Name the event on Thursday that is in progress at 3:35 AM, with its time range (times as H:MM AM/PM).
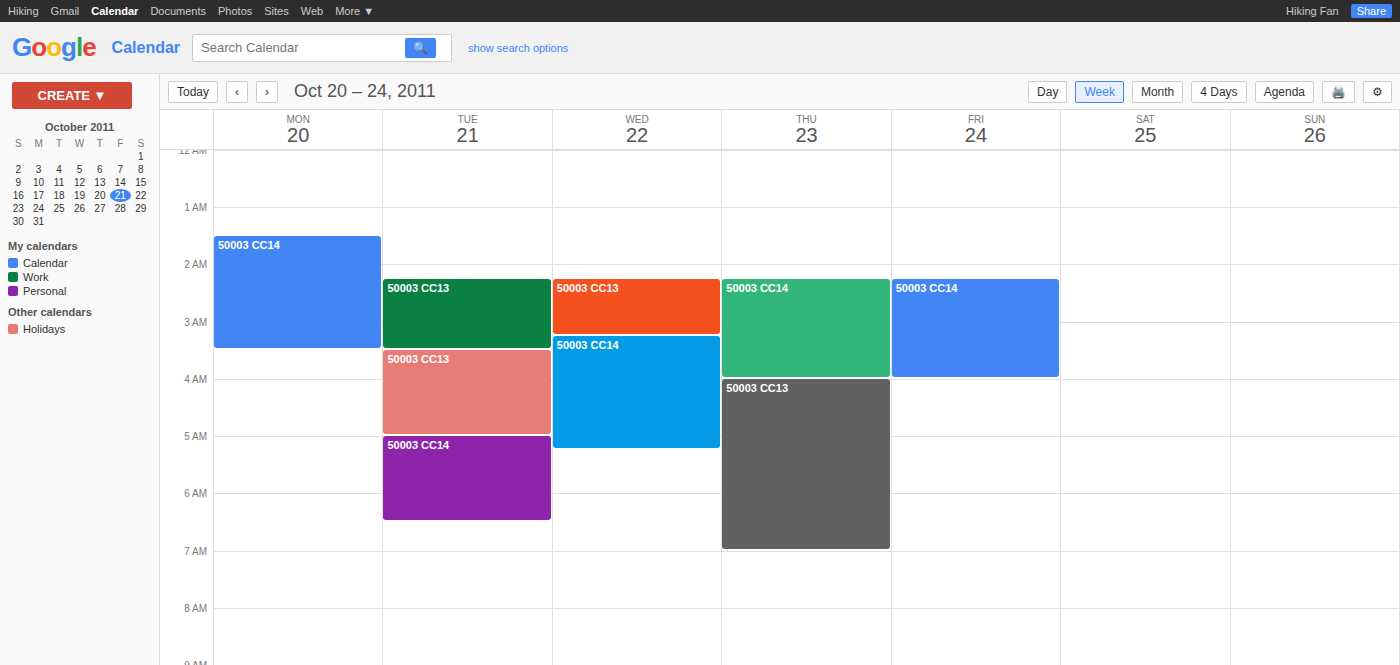
"50003 CC14", 2:15 AM to 4:00 AM